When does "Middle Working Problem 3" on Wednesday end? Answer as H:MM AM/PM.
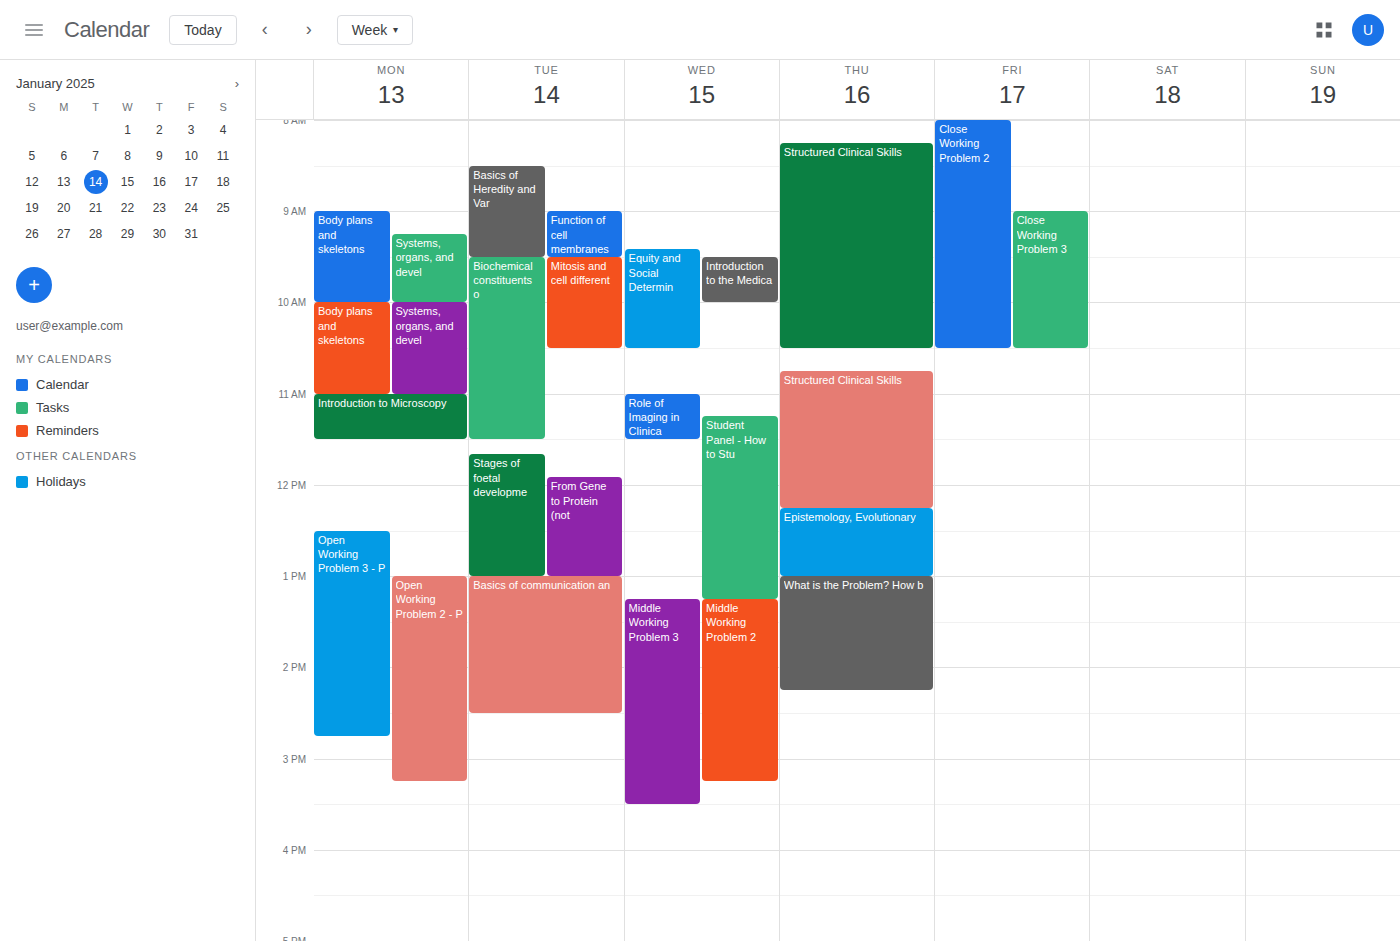
3:30 PM